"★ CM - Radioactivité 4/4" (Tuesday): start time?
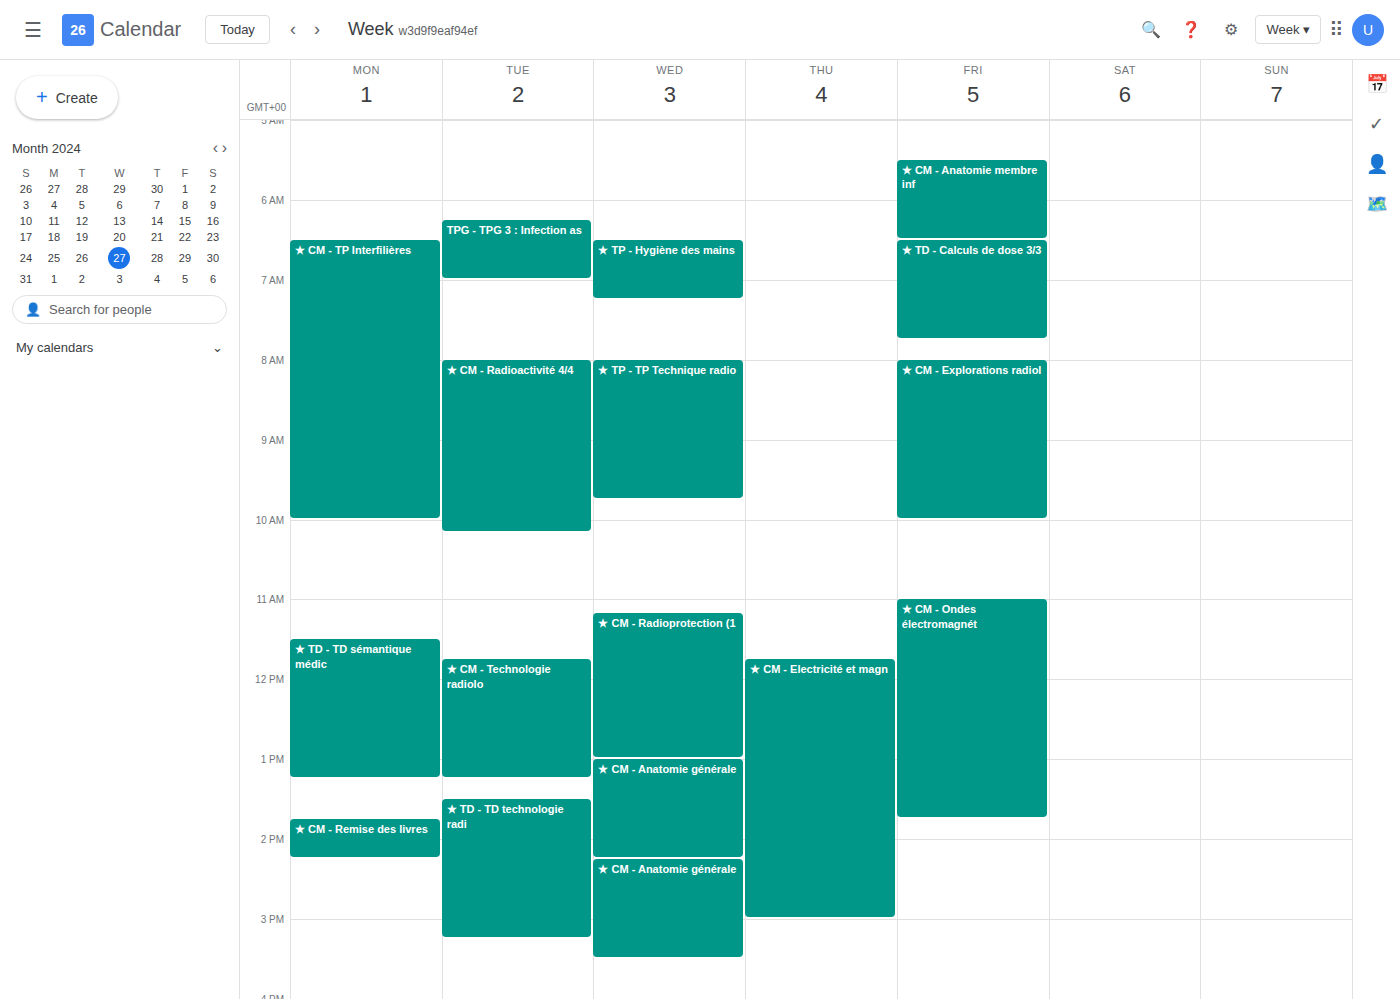
8:00 AM